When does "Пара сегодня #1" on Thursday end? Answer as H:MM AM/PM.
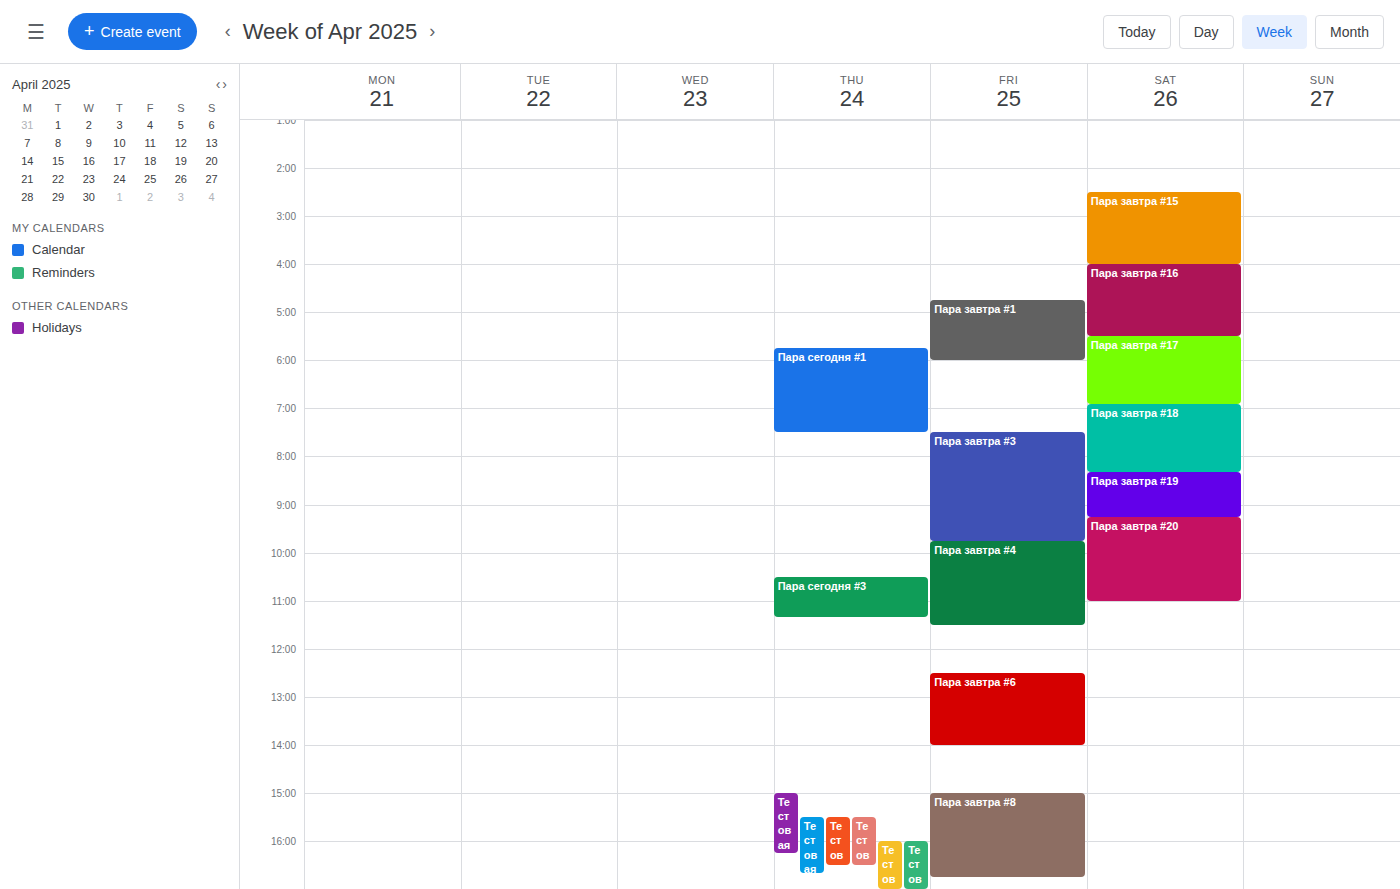
7:30 AM